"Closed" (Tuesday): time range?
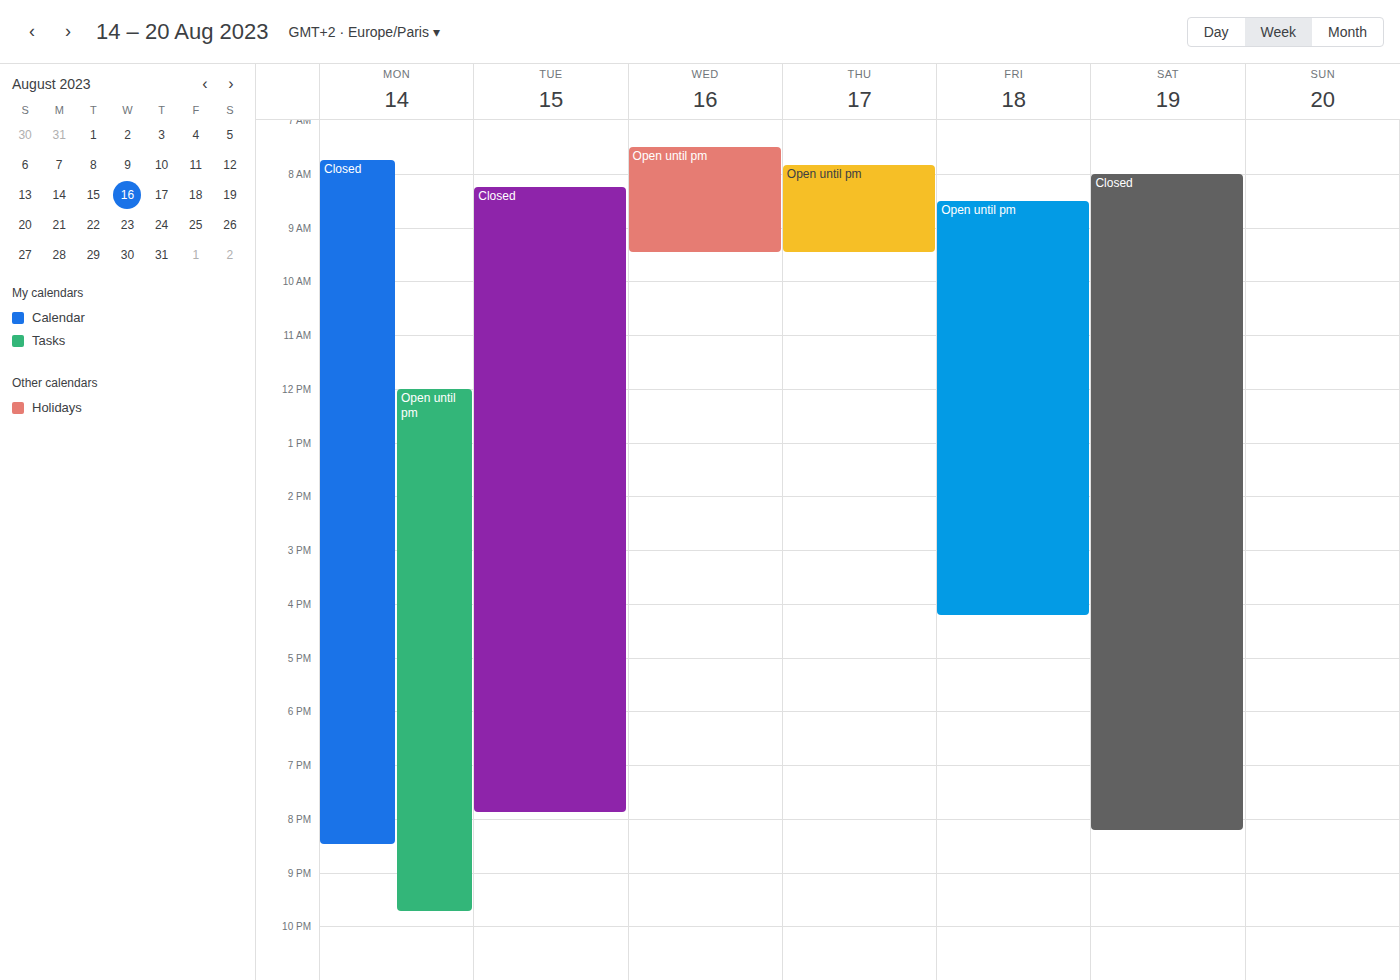
8:15 AM to 7:55 PM